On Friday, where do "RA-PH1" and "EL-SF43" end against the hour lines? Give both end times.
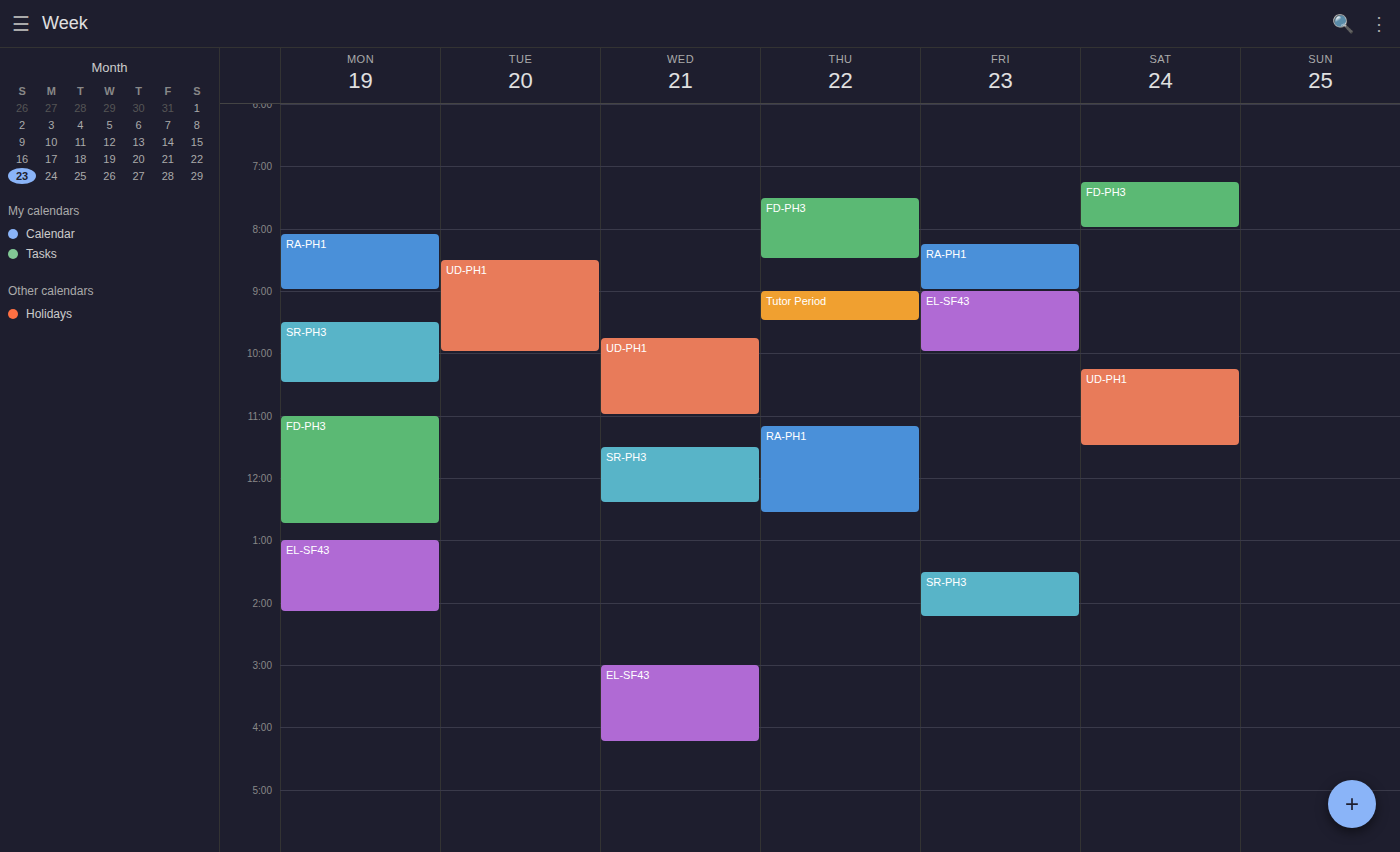
"RA-PH1": 09:00, exactly on the 09:00 line. "EL-SF43": 10:00, exactly on the 10:00 line.